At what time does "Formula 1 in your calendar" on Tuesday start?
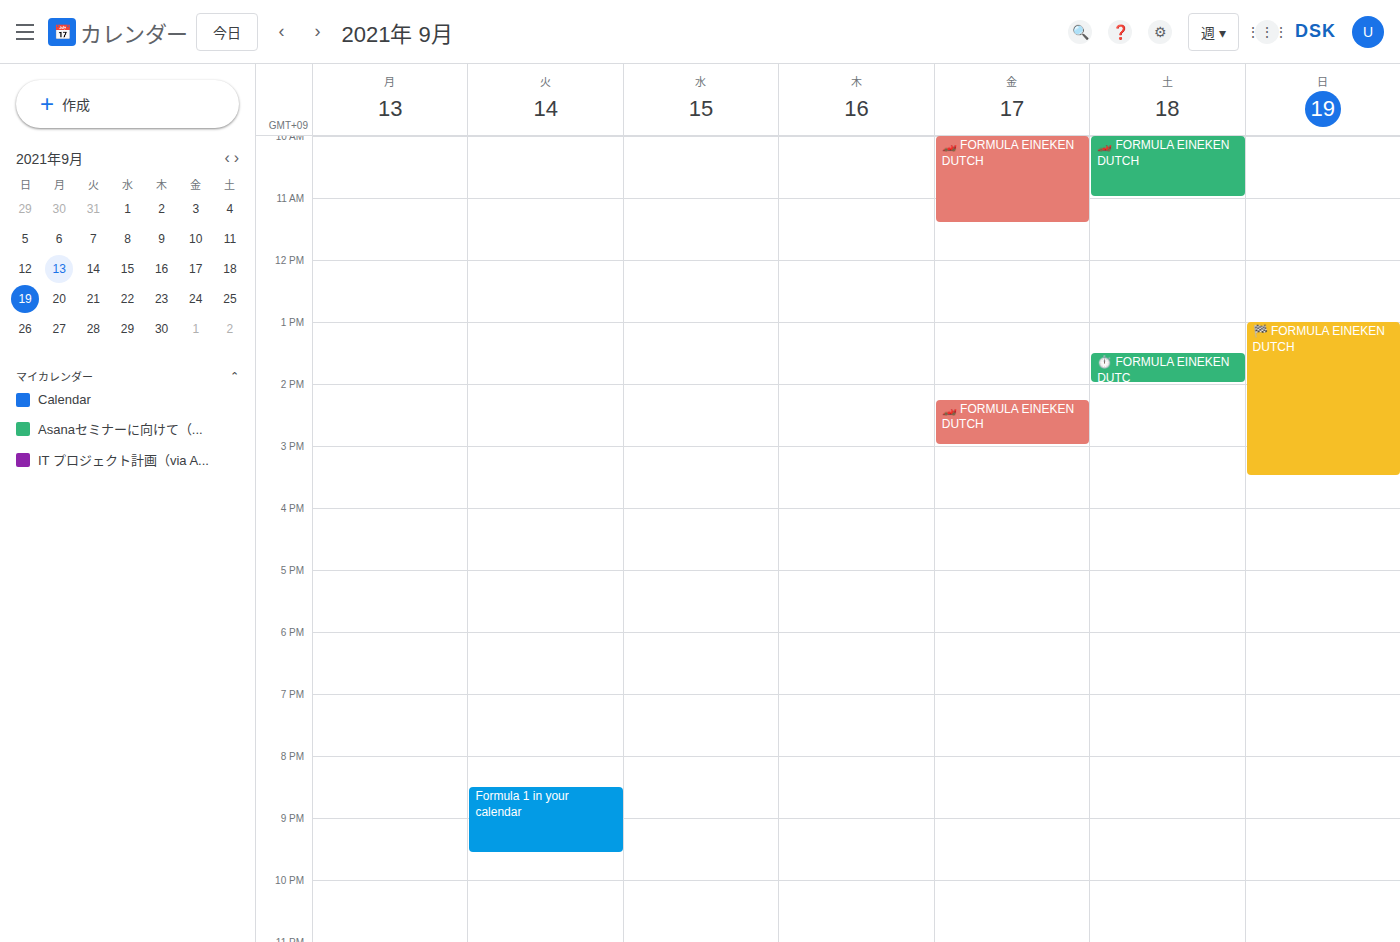
8:30 PM